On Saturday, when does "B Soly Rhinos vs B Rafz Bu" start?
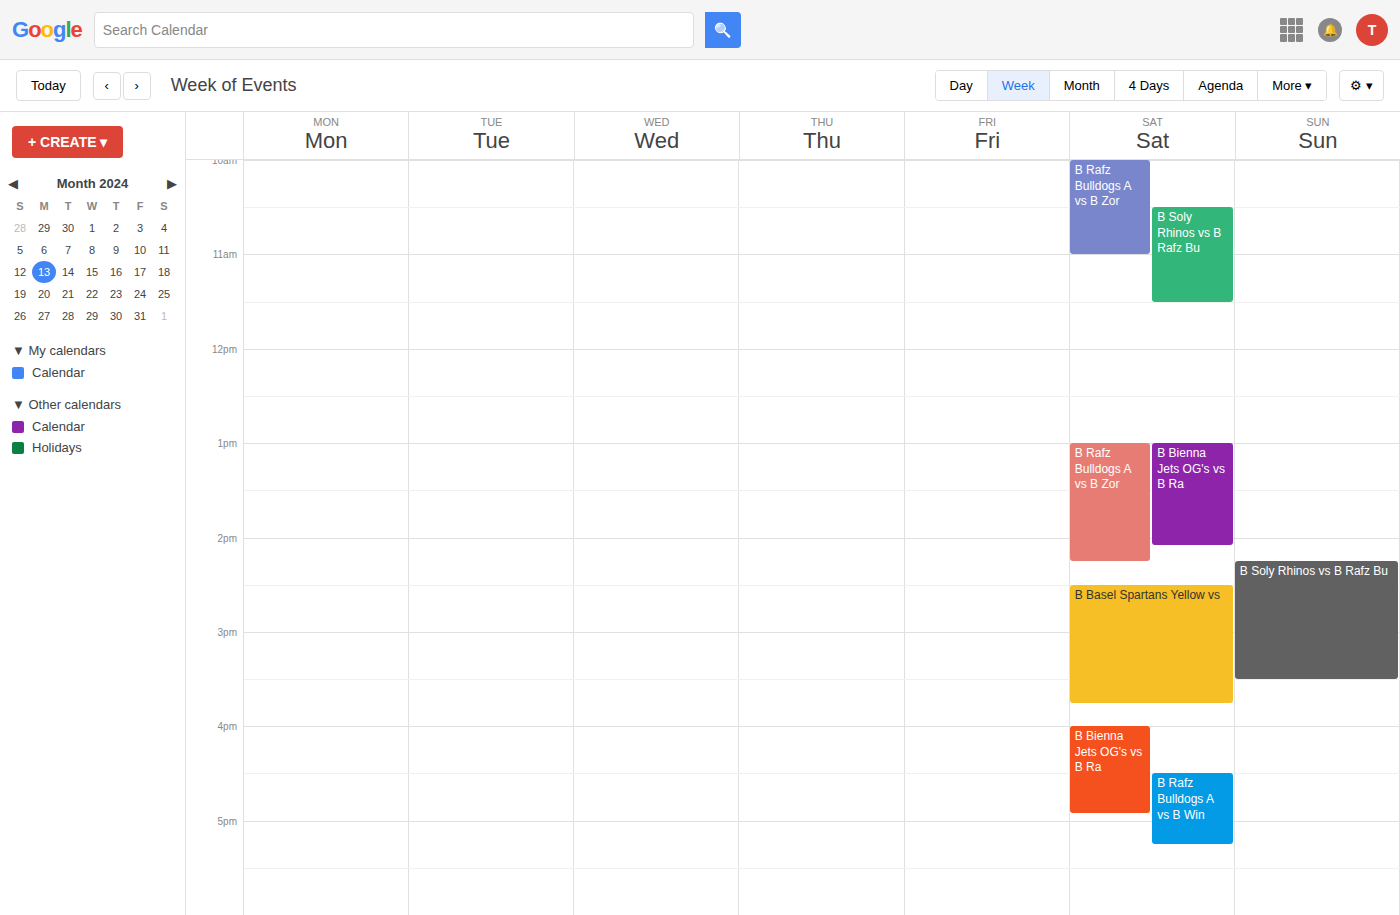
10:30 AM